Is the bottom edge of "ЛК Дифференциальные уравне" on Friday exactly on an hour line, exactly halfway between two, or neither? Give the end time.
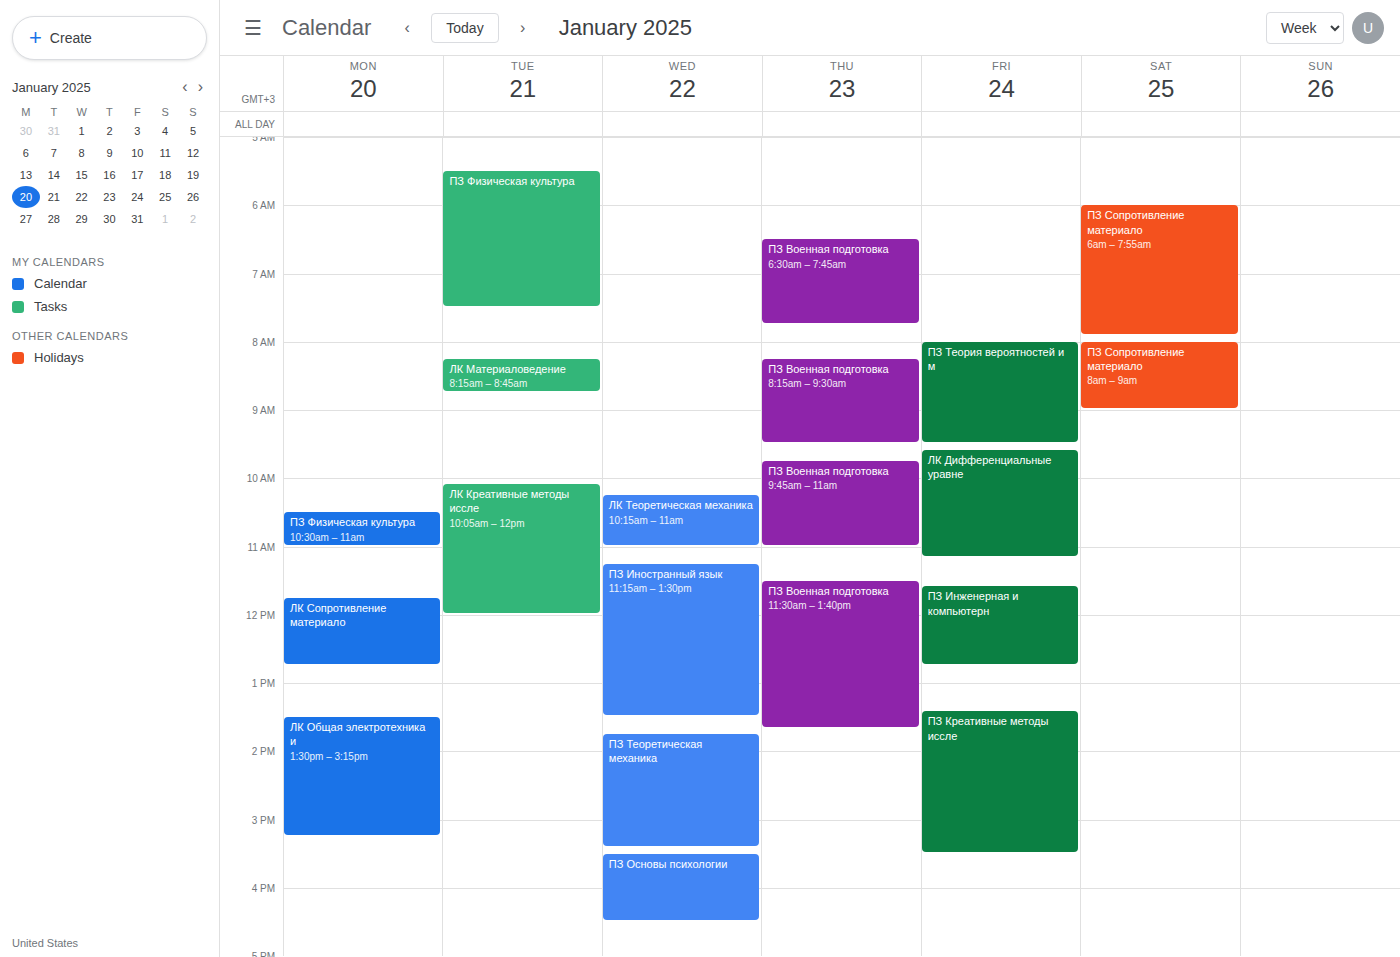
11:10 AM -- neither: 10 minutes below the 11 AM line and 50 minutes above the 12 PM line.